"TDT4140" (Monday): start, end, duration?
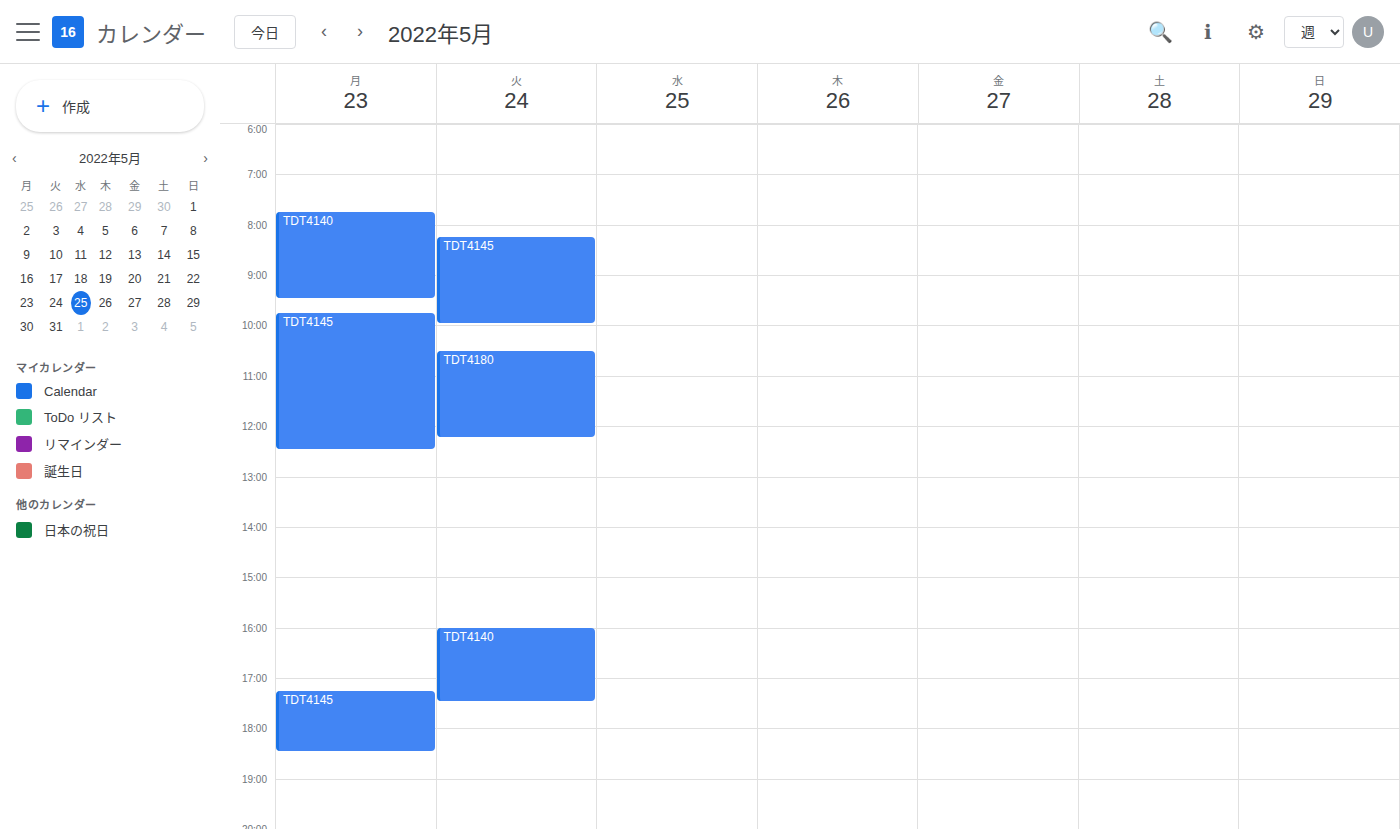
7:45 AM to 9:30 AM, 1 hour 45 minutes